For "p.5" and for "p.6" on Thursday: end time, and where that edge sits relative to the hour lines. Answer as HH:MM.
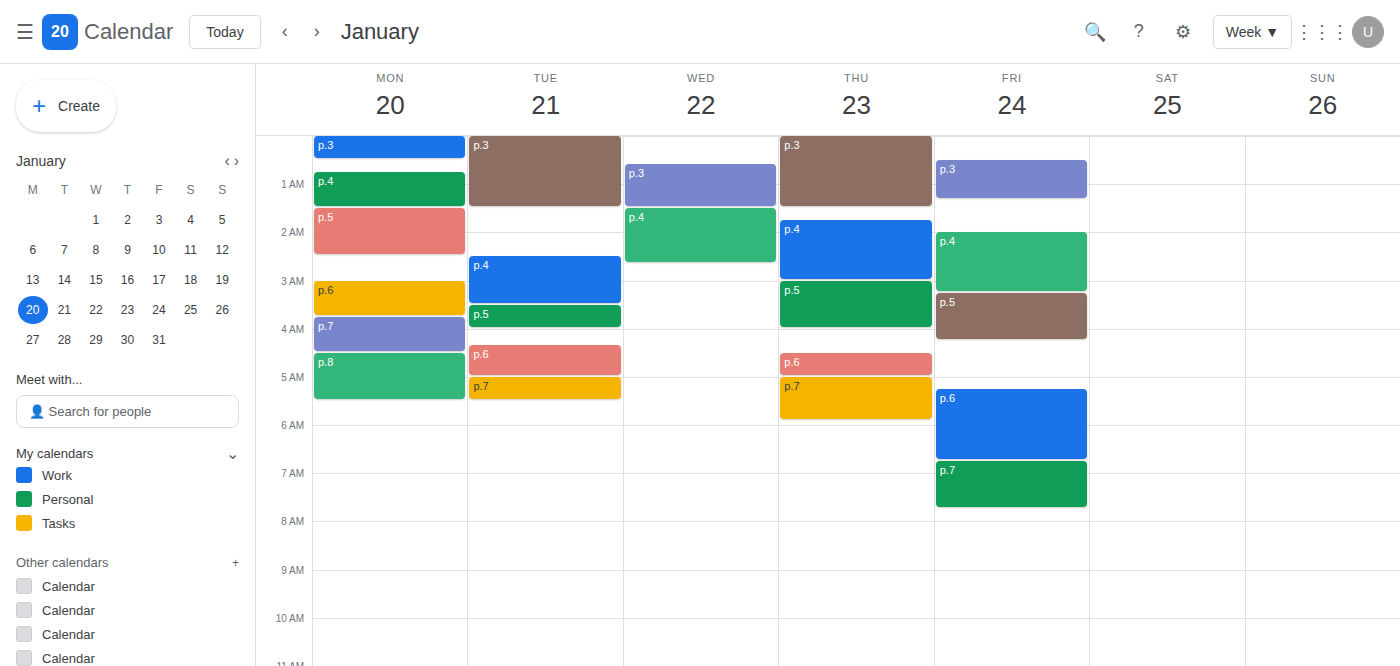
"p.5": 04:00, exactly on the 04:00 line. "p.6": 05:00, exactly on the 05:00 line.